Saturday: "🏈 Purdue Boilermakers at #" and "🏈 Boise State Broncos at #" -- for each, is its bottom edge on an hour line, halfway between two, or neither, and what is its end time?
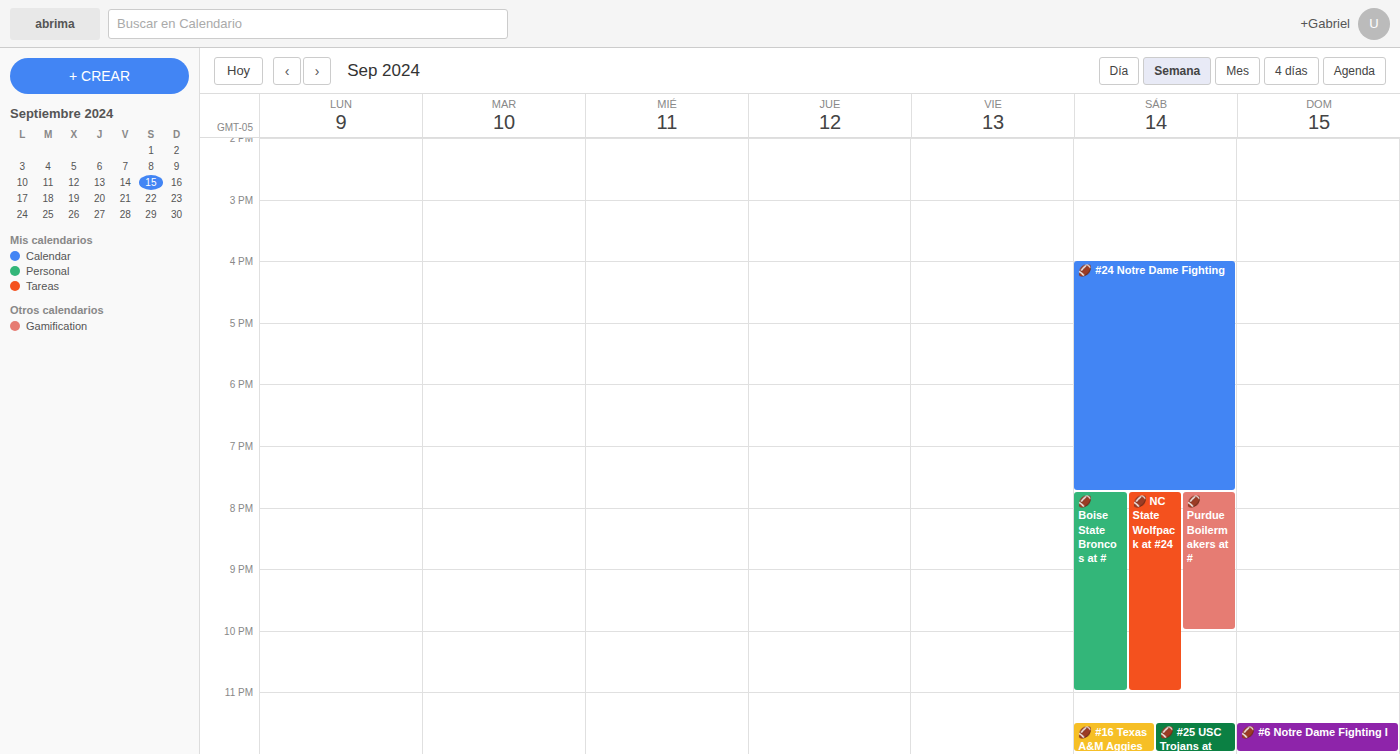
"🏈 Purdue Boilermakers at #": 10:00 PM, exactly on the 10 PM line. "🏈 Boise State Broncos at #": 11:00 PM, exactly on the 11 PM line.